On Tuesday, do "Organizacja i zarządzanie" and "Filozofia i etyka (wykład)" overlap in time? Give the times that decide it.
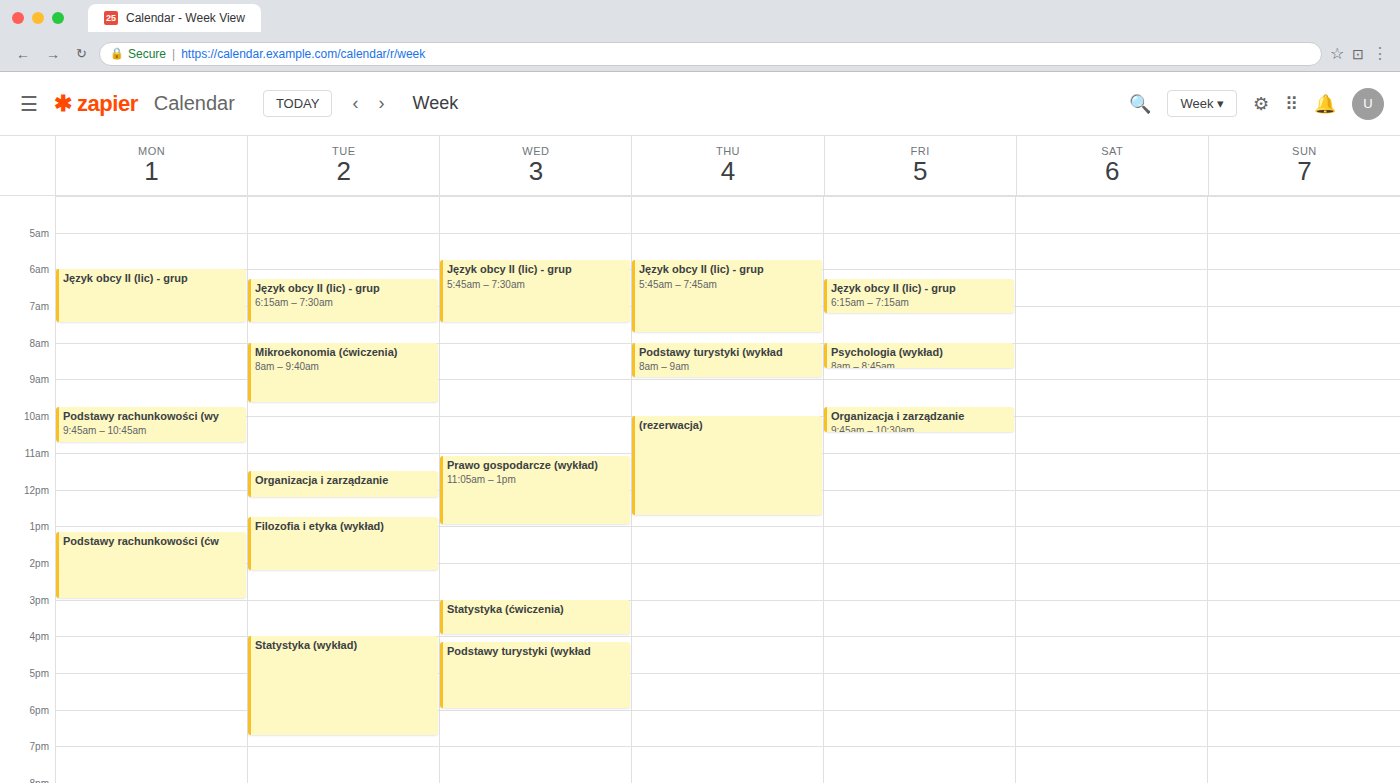
"Organizacja i zarządzanie" ends at 12:15 PM and "Filozofia i etyka (wykład)" starts at 12:45 PM -- no overlap.